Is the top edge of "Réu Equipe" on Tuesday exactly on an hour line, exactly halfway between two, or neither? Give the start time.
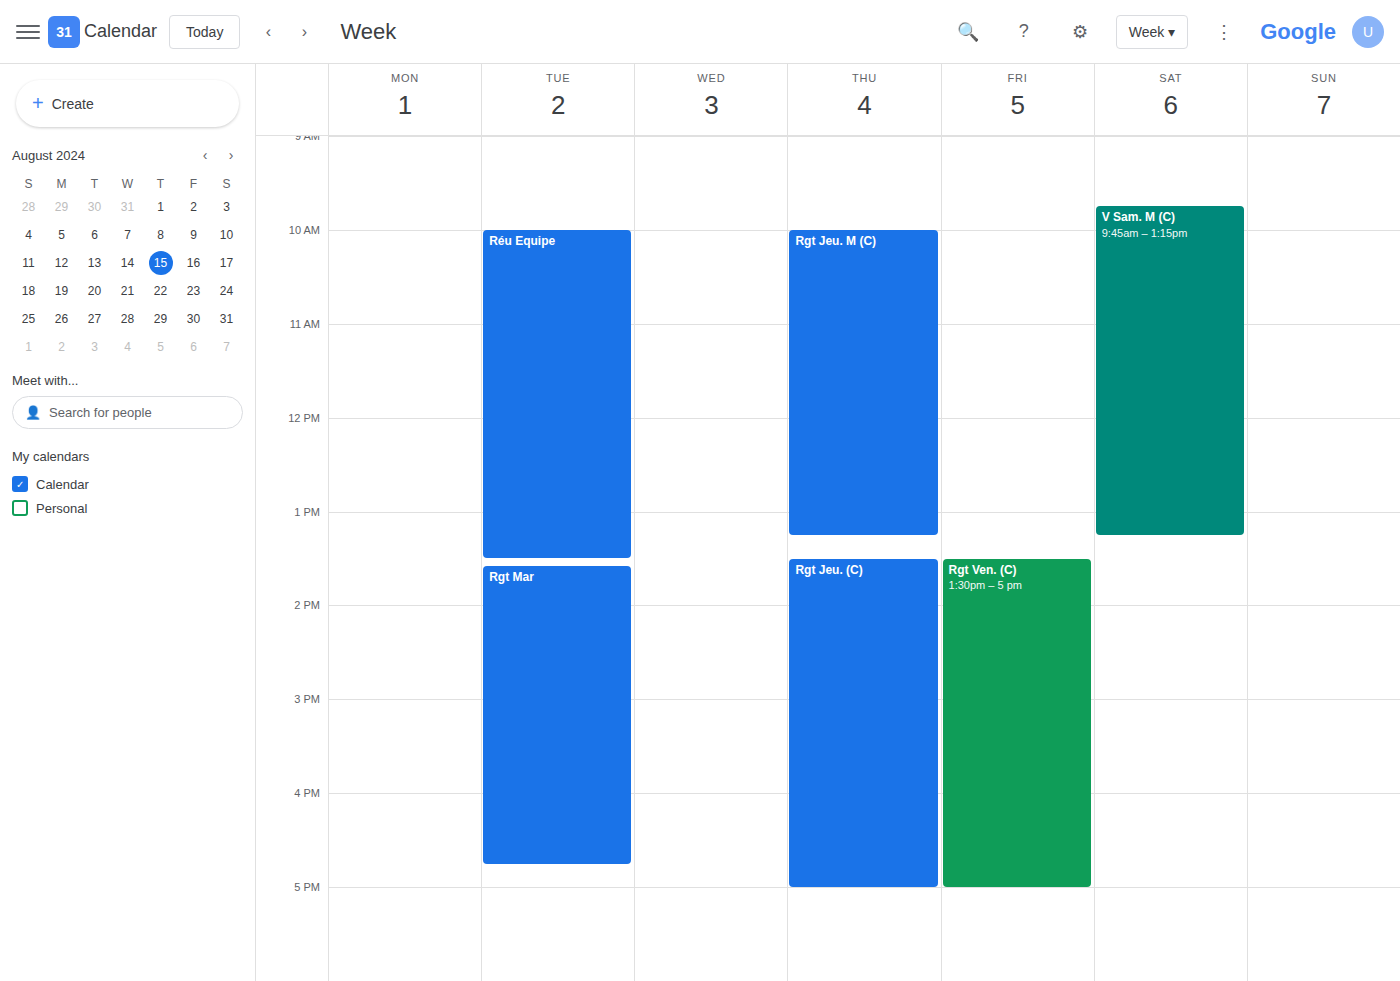
10:00 -- exactly on the 10:00 line.